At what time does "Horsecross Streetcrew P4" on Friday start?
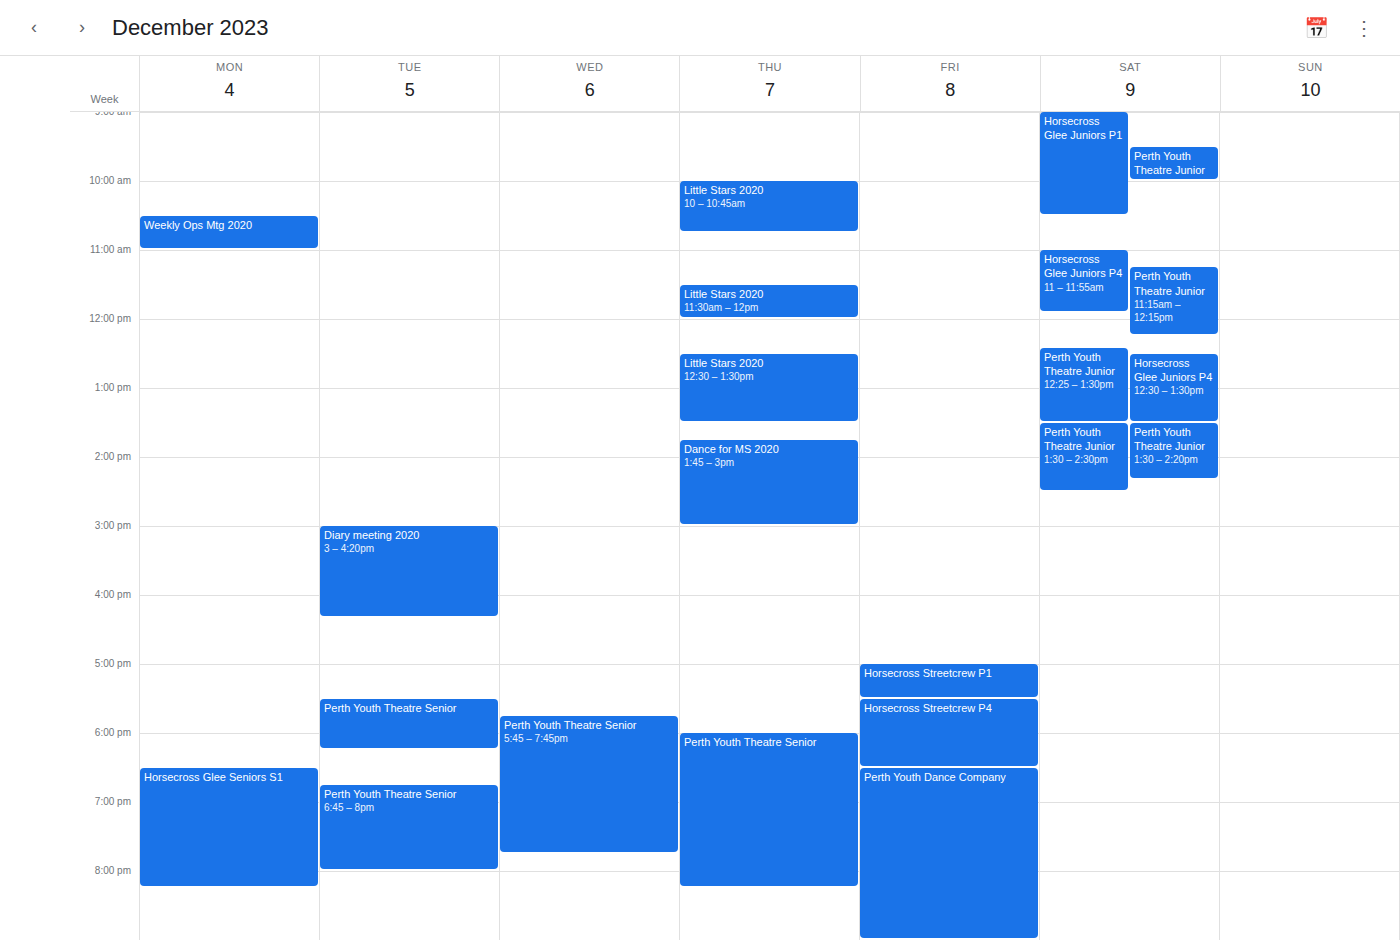
17:30